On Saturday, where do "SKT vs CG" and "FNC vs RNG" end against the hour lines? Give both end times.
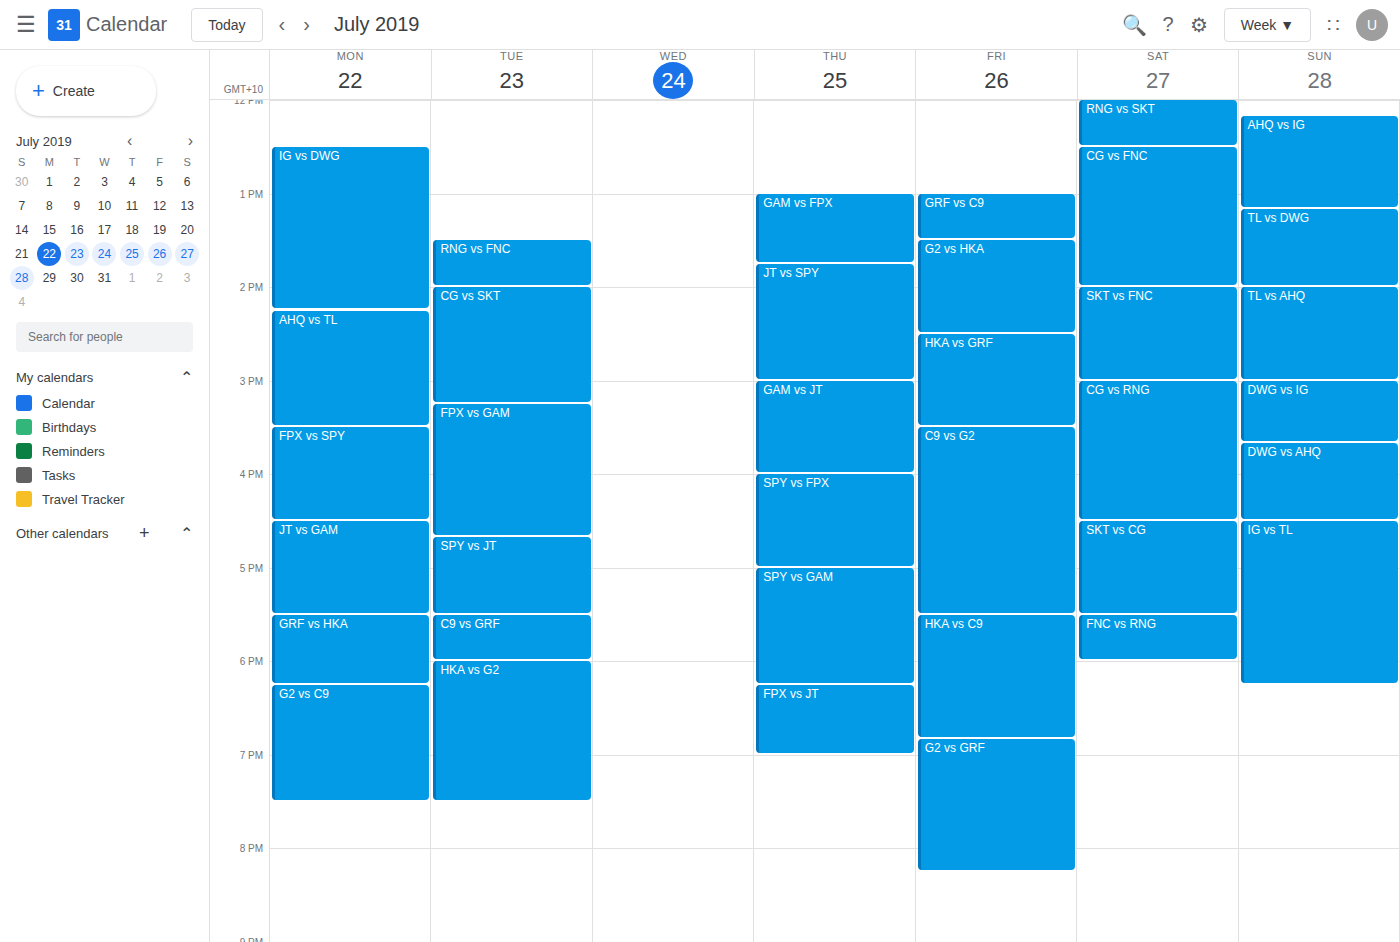
"SKT vs CG": 5:30 PM, halfway between the 5 PM and 6 PM lines. "FNC vs RNG": 6:00 PM, exactly on the 6 PM line.